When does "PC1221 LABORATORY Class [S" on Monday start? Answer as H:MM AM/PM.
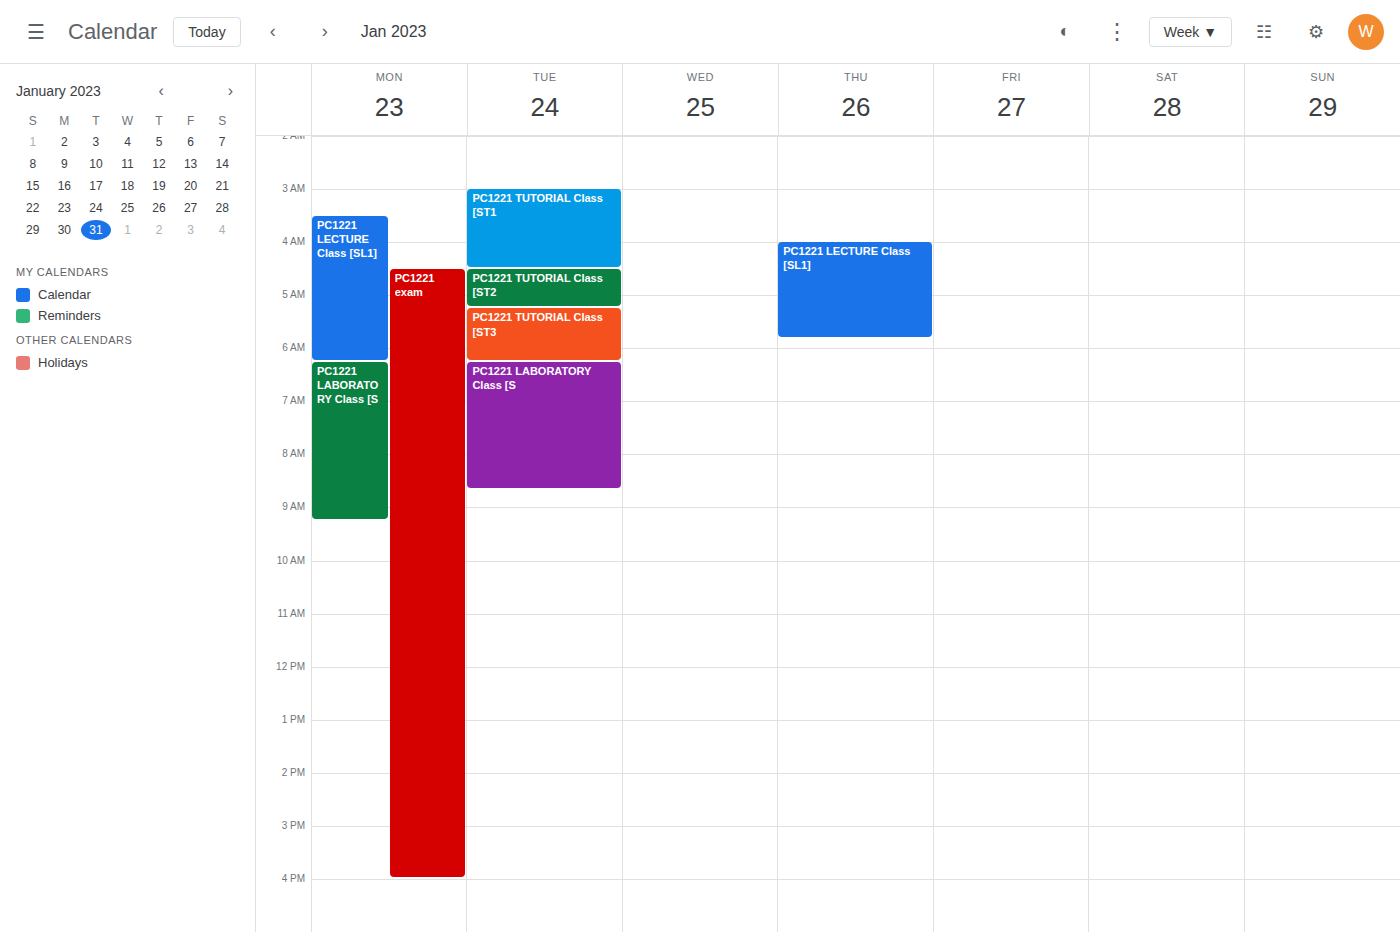
6:15 AM